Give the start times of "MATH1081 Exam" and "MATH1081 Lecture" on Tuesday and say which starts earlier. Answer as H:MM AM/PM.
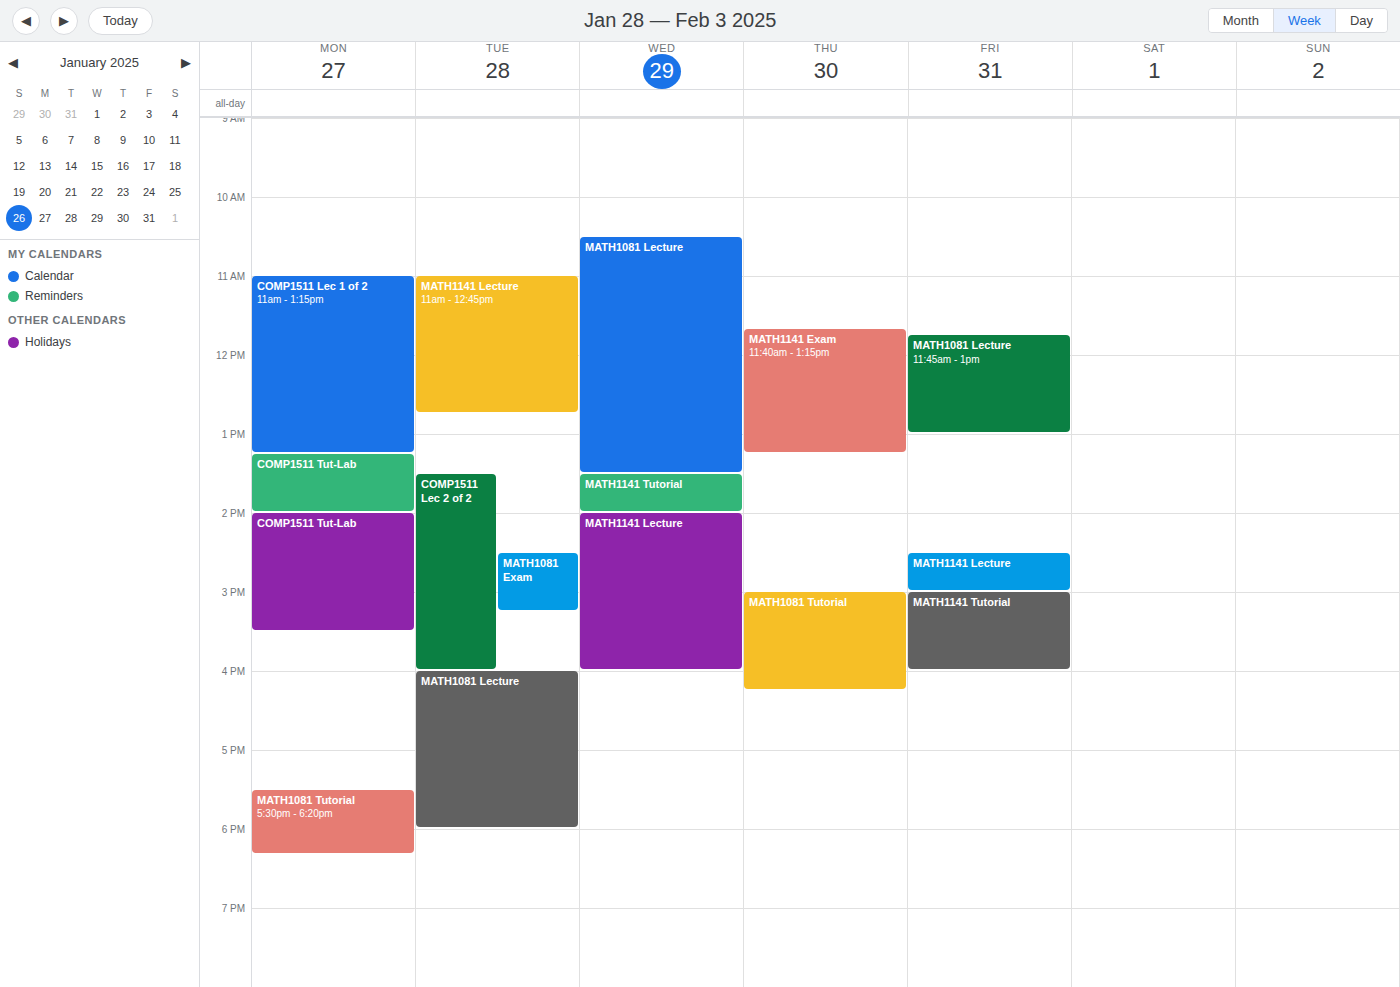
"MATH1081 Exam" 2:30 PM; "MATH1081 Lecture" 4:00 PM.